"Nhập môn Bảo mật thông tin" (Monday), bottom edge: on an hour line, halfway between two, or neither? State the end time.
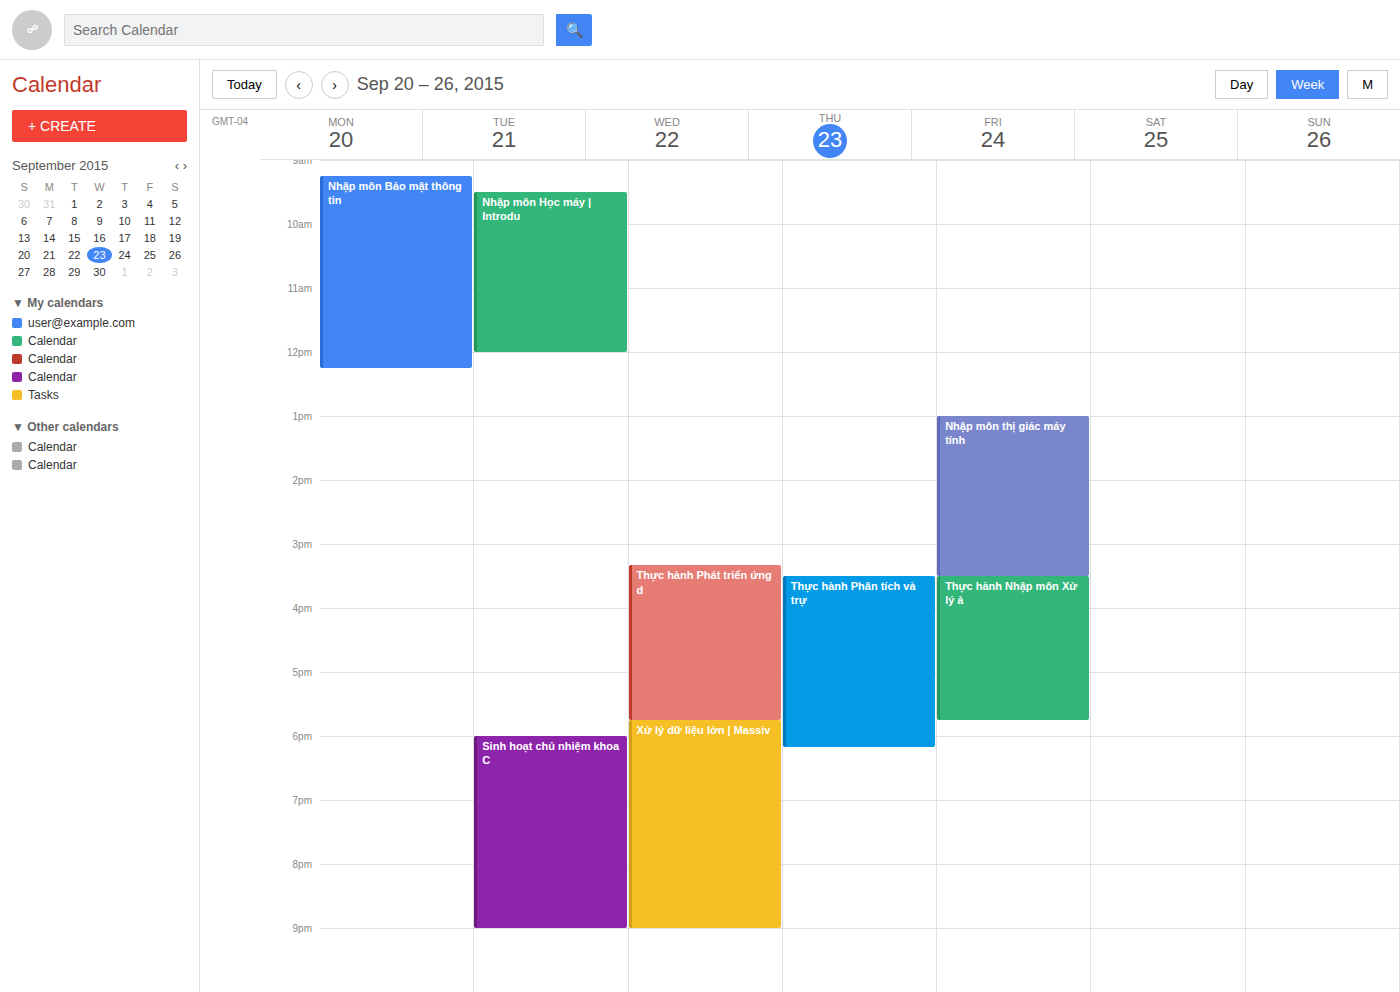
12:15 PM -- neither: a quarter of the way from the 12 PM line to the 1 PM line.